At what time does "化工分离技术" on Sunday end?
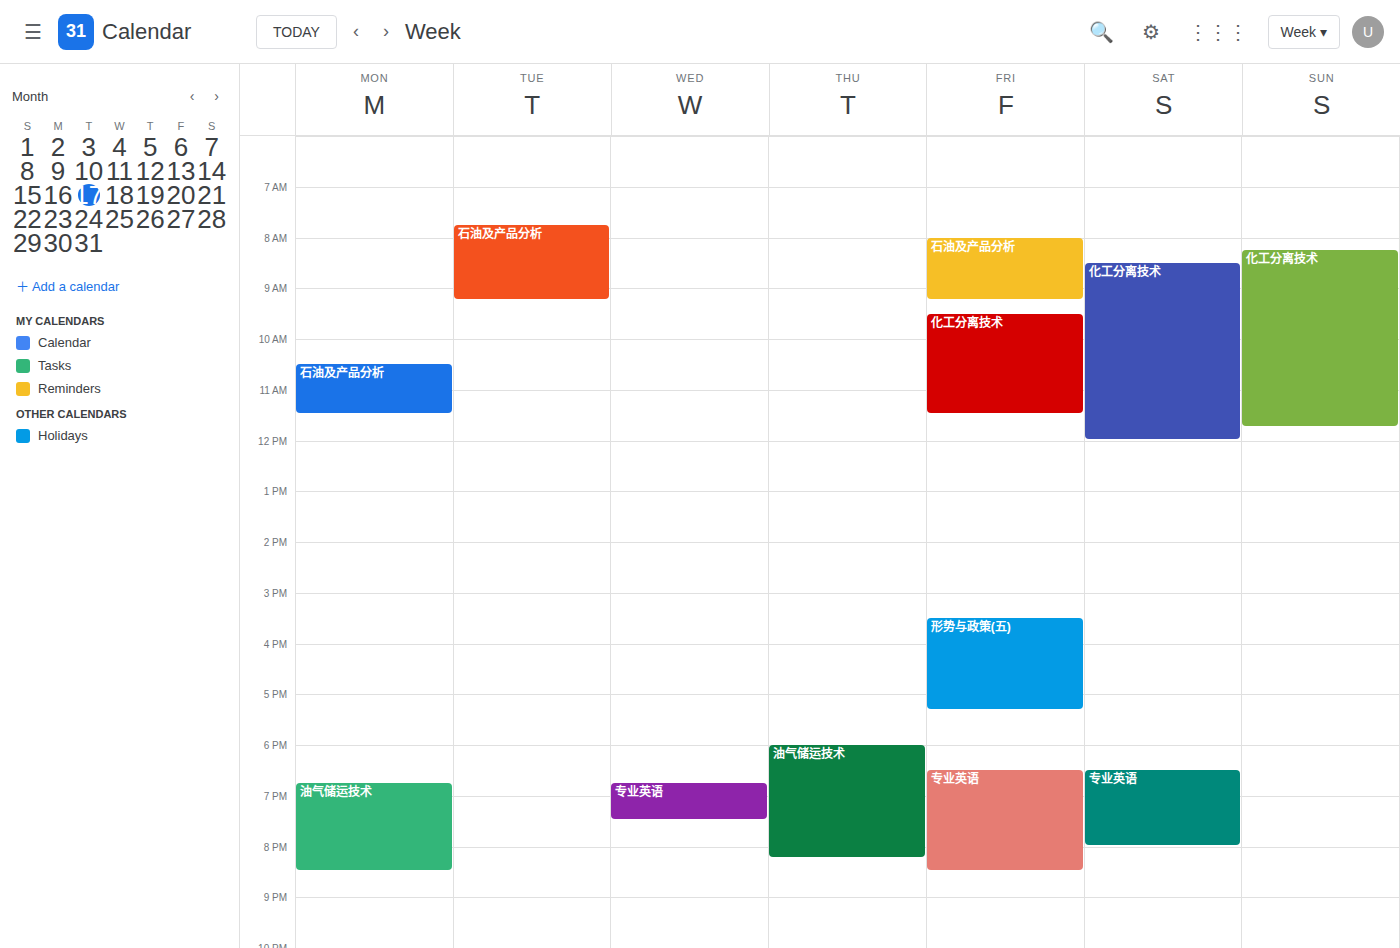
11:45 AM